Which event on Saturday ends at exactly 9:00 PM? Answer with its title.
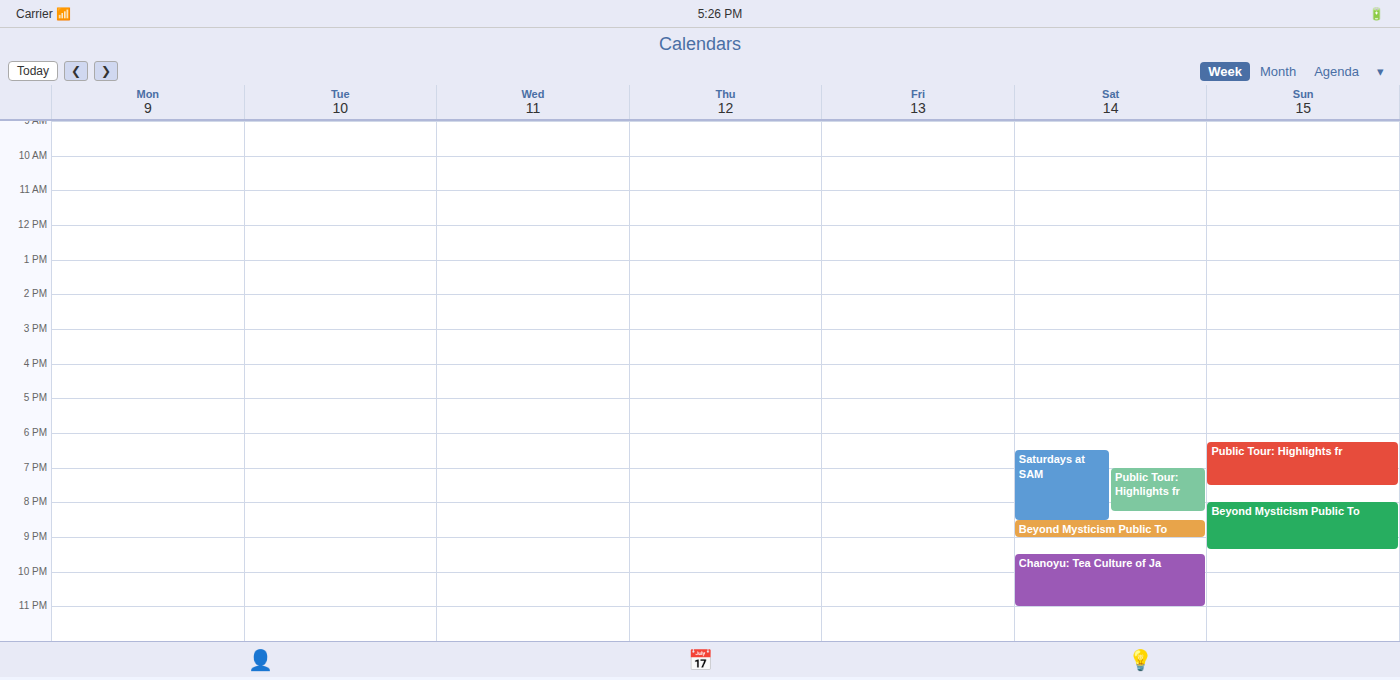
"Beyond Mysticism Public To"